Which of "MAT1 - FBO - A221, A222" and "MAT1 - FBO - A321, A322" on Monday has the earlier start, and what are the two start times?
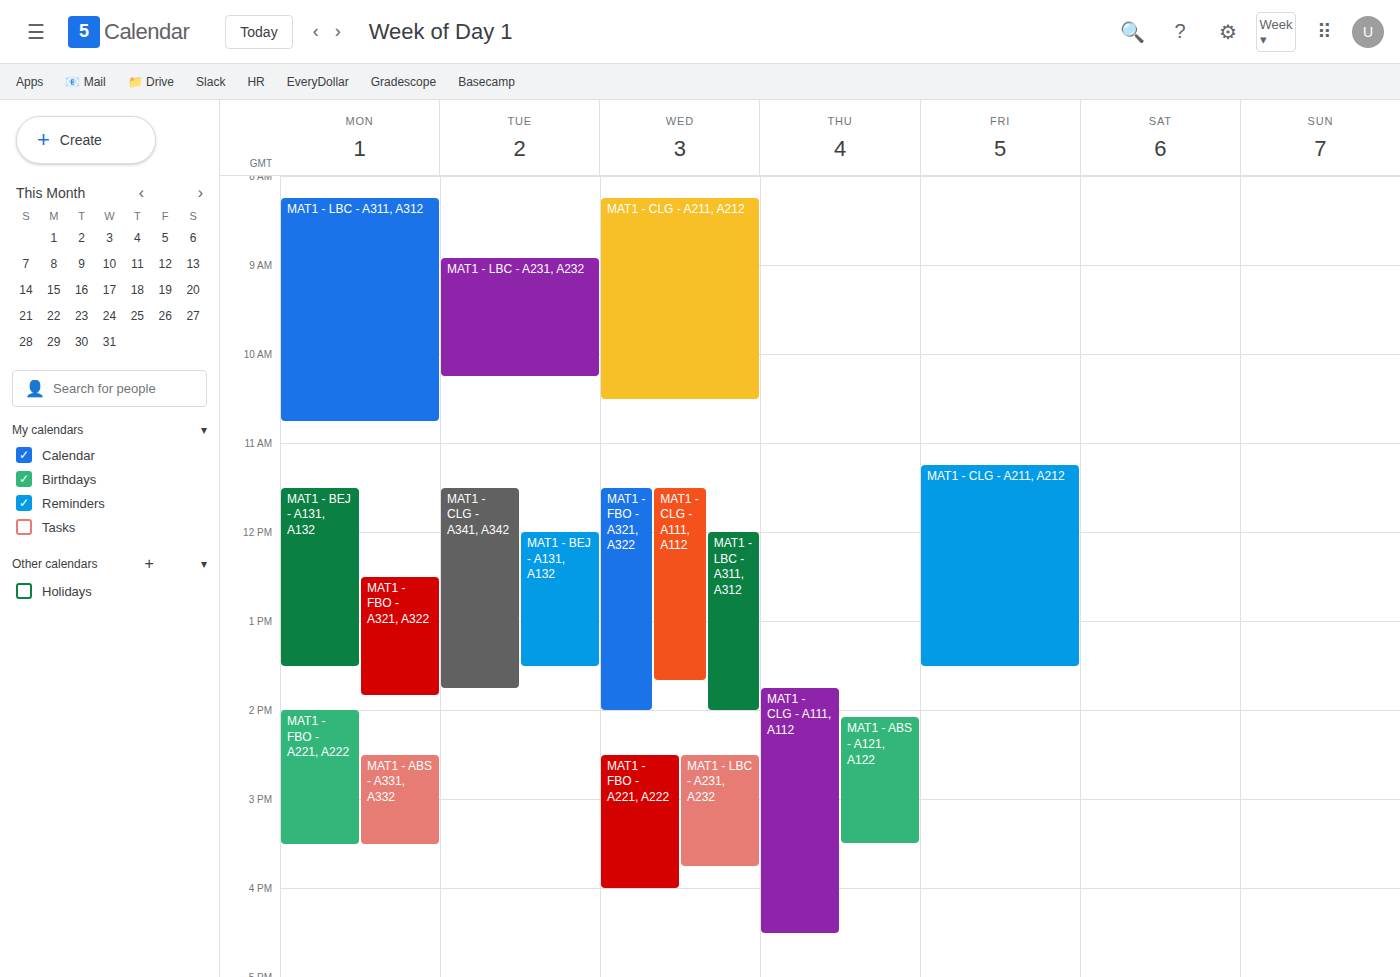
"MAT1 - FBO - A321, A322" 12:30 PM; "MAT1 - FBO - A221, A222" 2:00 PM.